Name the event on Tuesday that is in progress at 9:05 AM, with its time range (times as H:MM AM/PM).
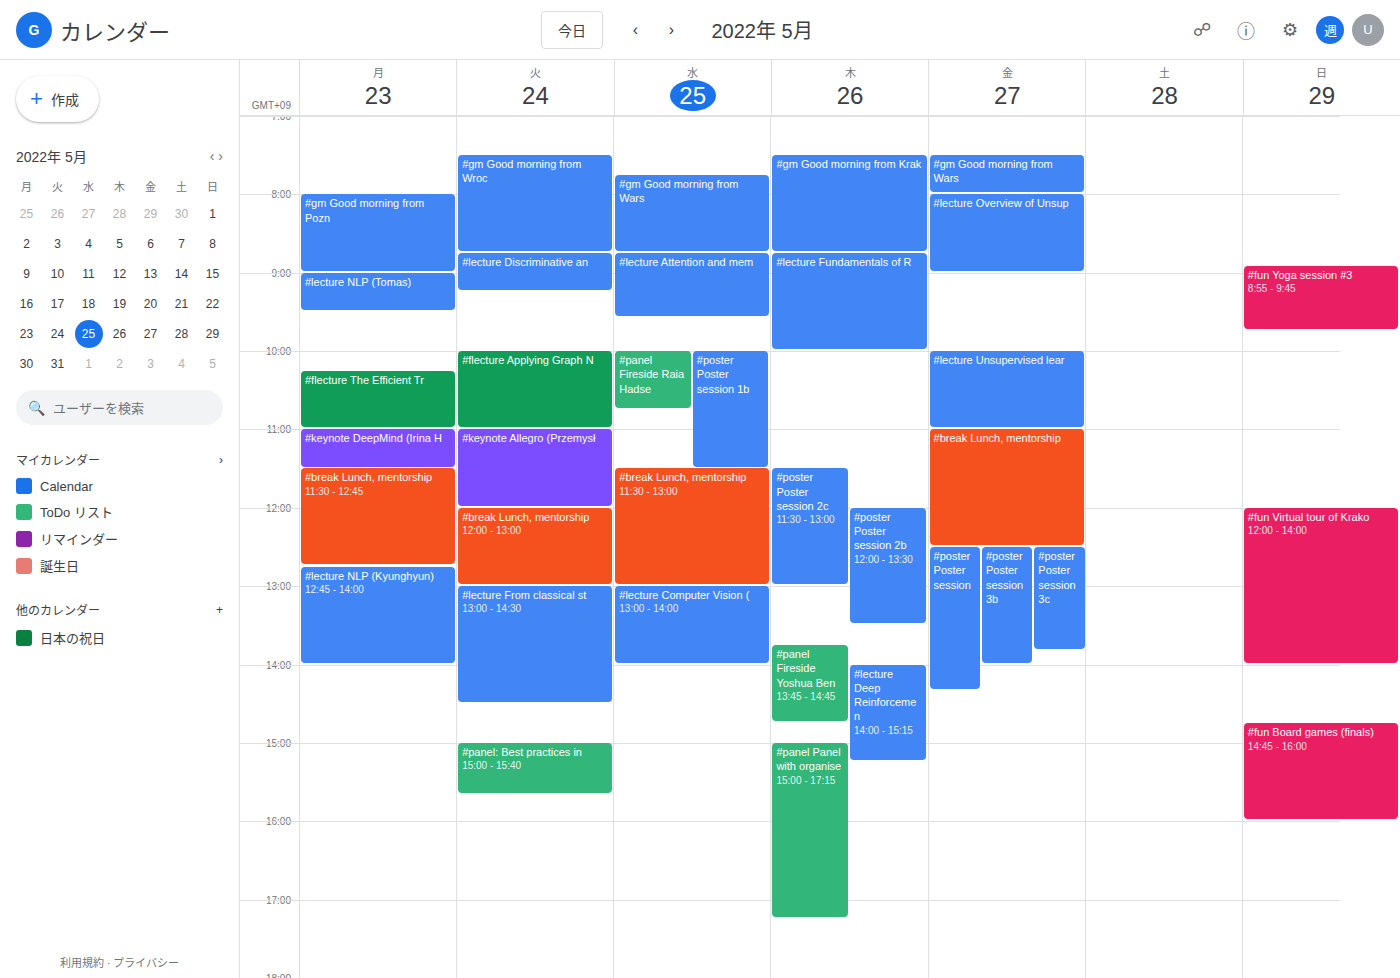
"#lecture Discriminative an", 8:45 AM to 9:15 AM